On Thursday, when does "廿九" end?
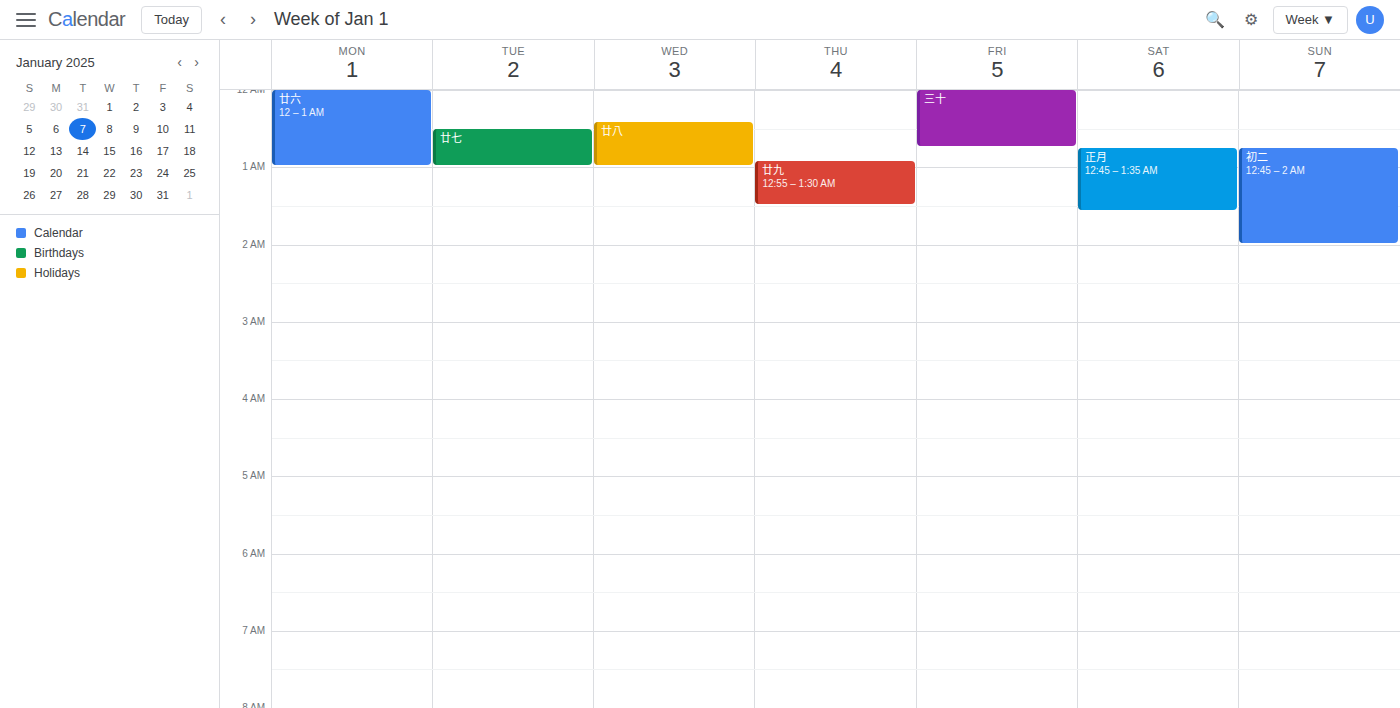
1:30 AM